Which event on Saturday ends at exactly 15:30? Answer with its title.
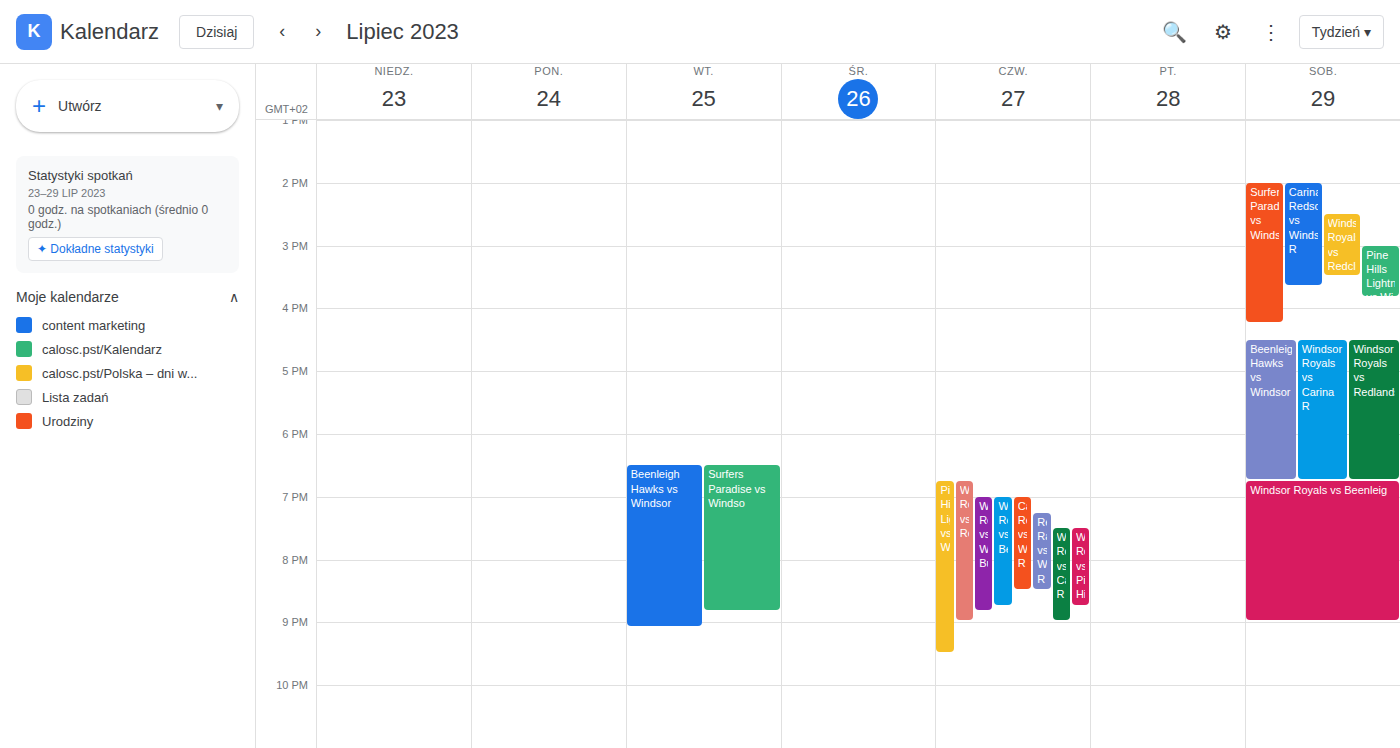
"Windsor Royals vs Redcliff"